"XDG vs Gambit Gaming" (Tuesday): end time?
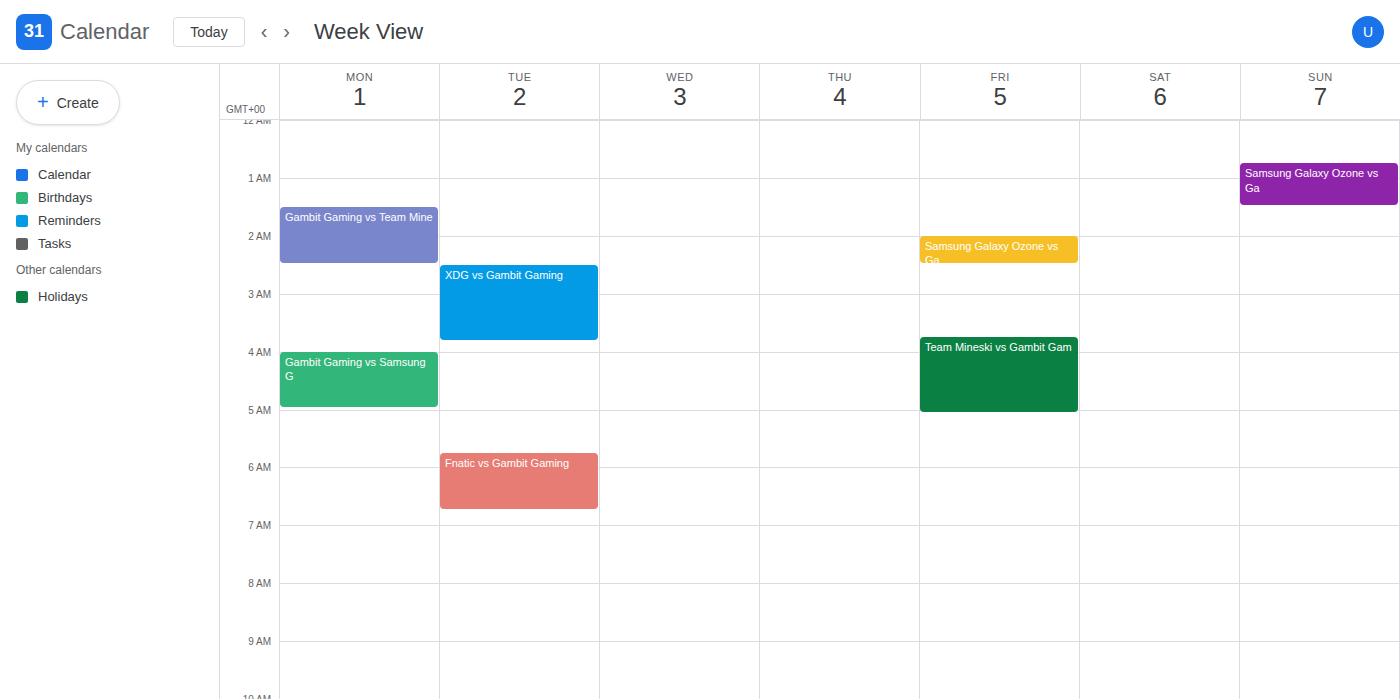
3:50 AM